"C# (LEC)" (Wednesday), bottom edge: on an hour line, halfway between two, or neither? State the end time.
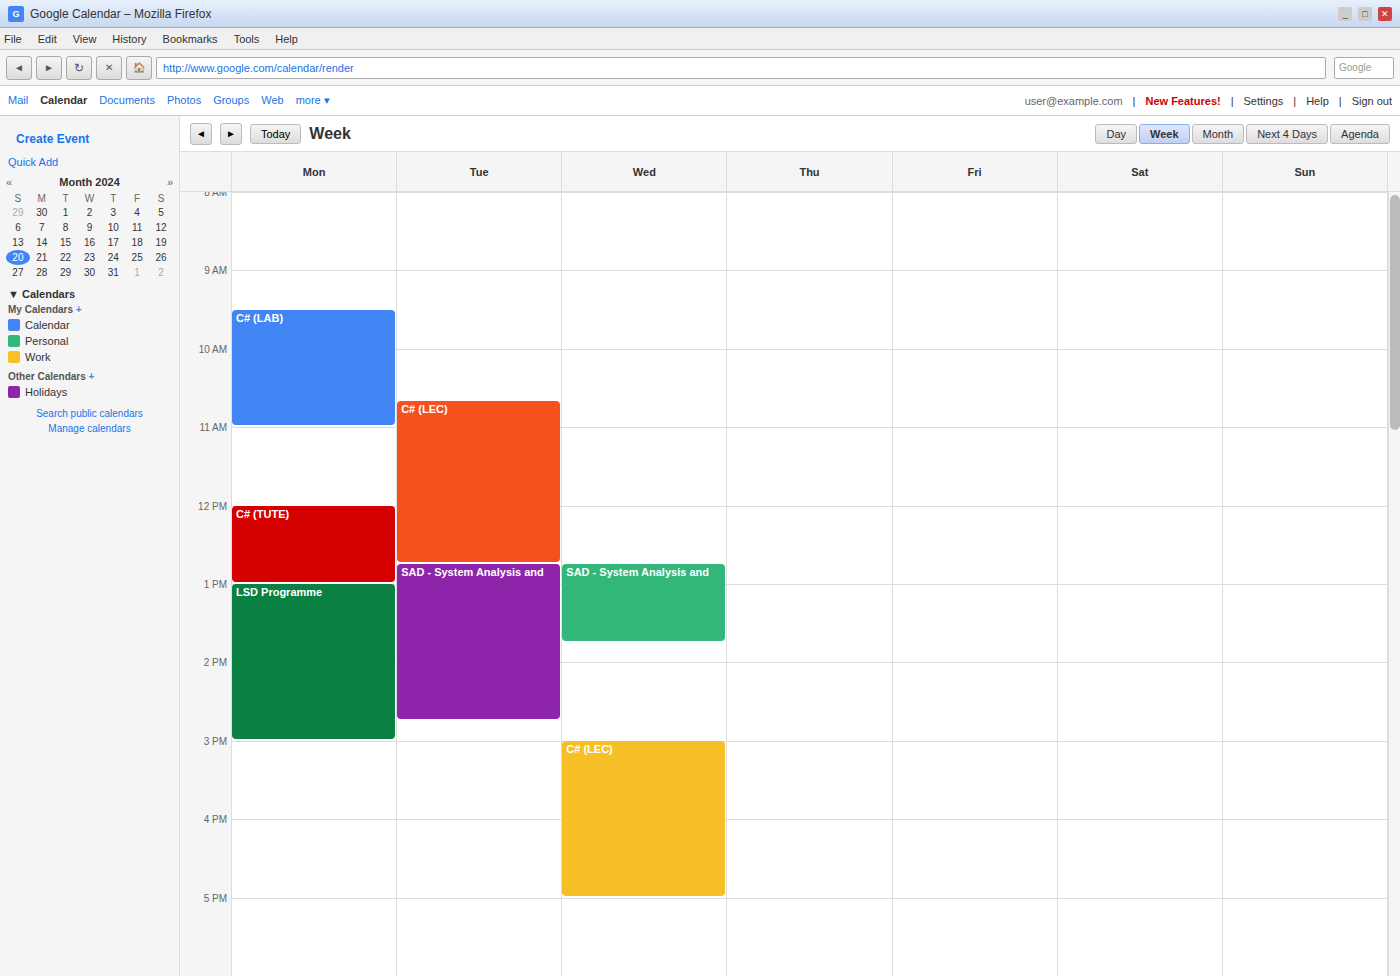
17:00 -- exactly on the 17:00 line.